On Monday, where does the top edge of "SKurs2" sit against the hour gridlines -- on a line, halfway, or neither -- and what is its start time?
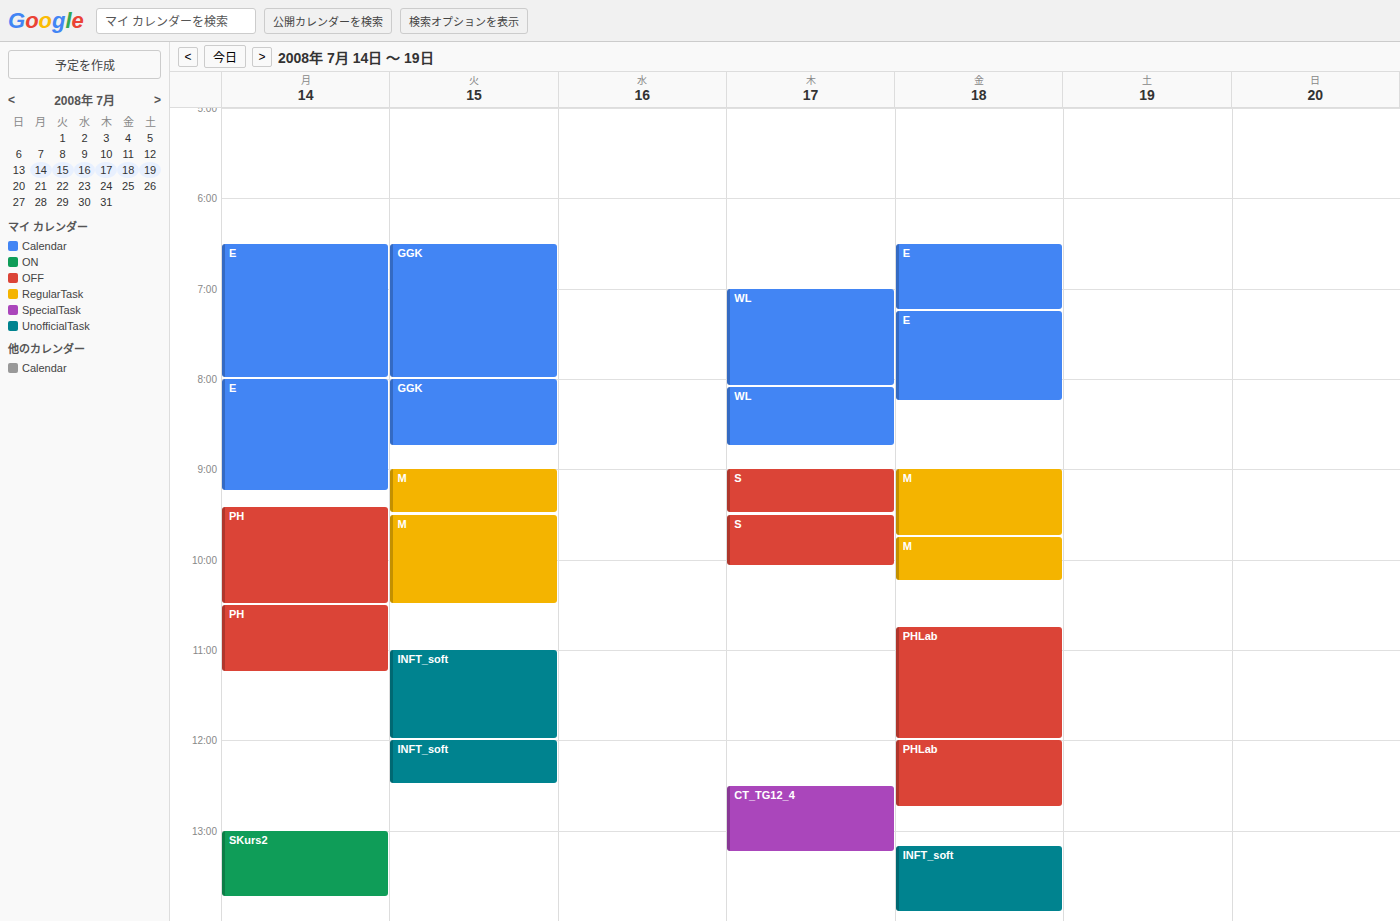
13:00 -- exactly on the 13:00 line.